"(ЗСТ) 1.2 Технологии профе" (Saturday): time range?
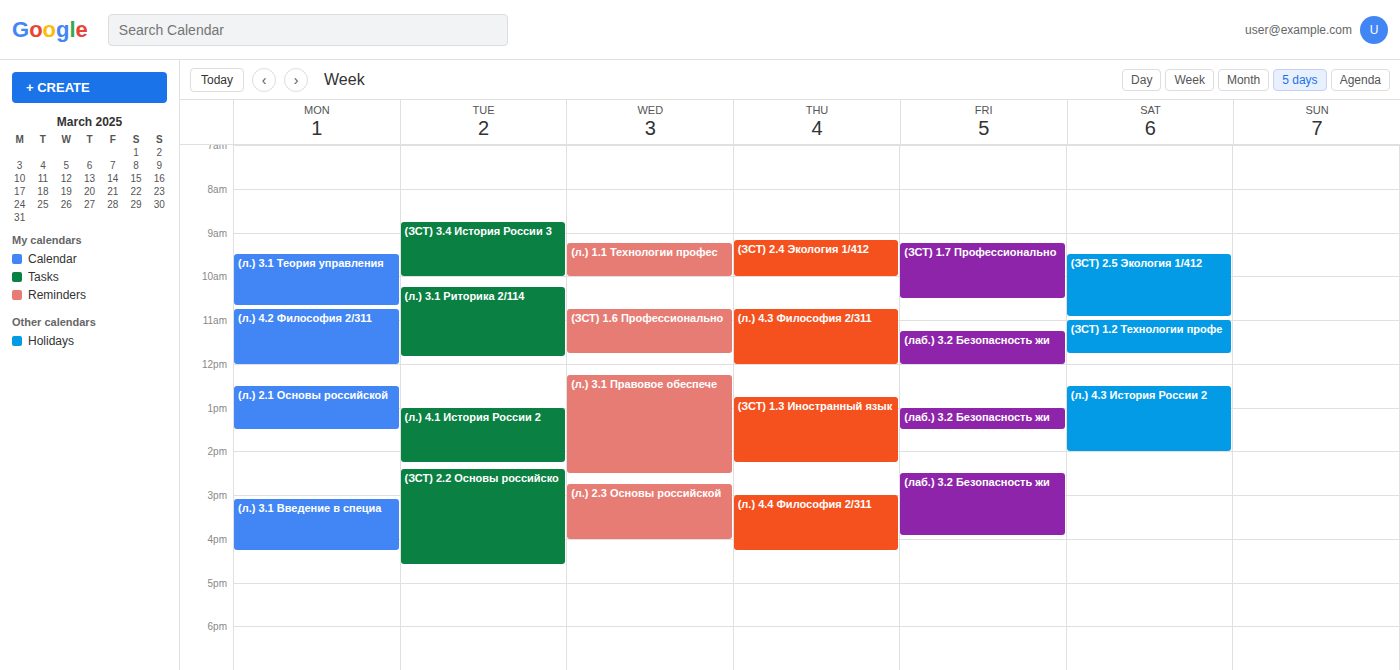
11:00 AM to 11:45 AM